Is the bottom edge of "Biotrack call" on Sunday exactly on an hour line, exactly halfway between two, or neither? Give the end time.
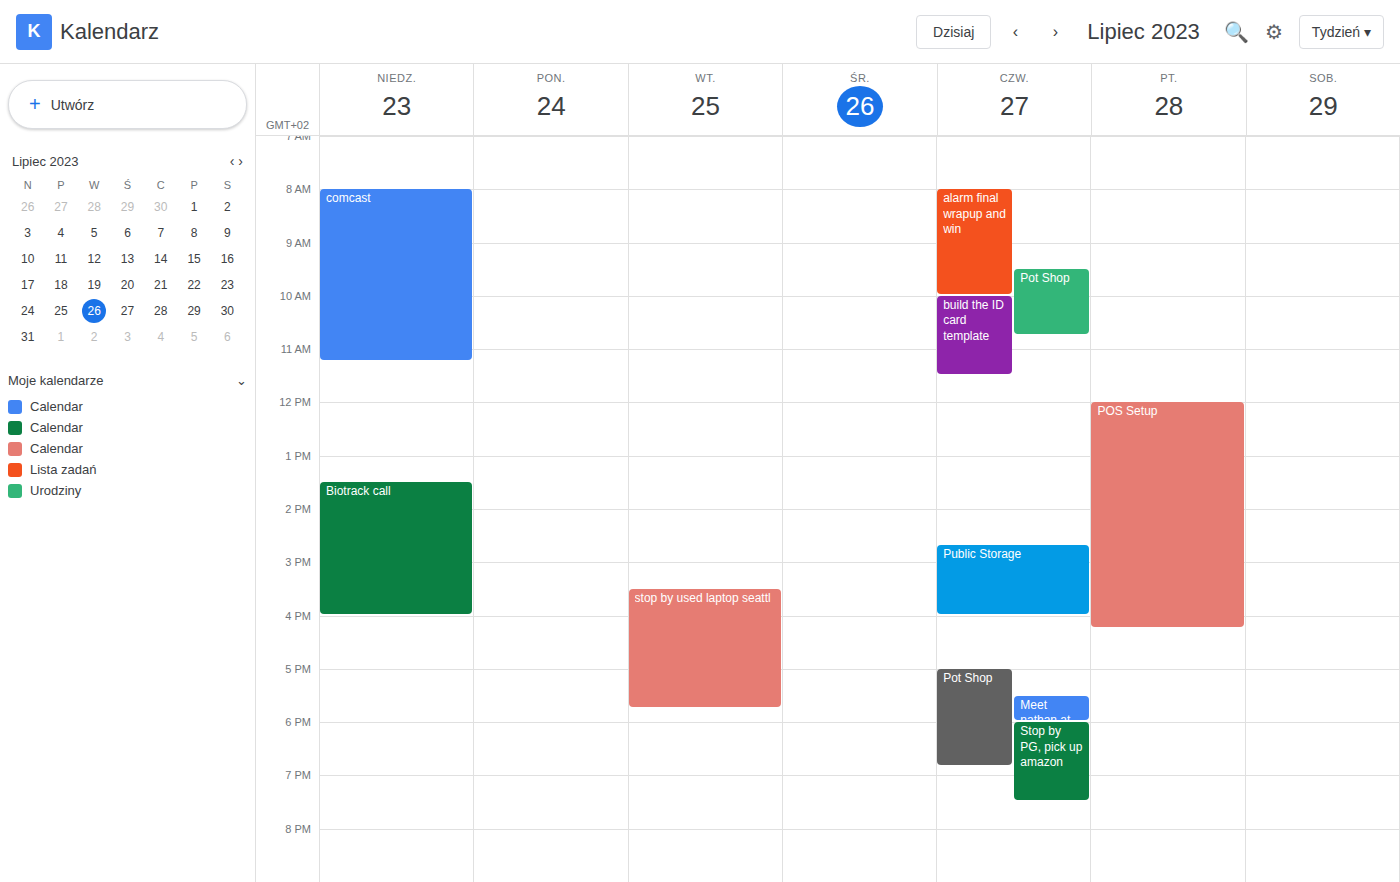
4:00 PM -- exactly on the 4 PM line.